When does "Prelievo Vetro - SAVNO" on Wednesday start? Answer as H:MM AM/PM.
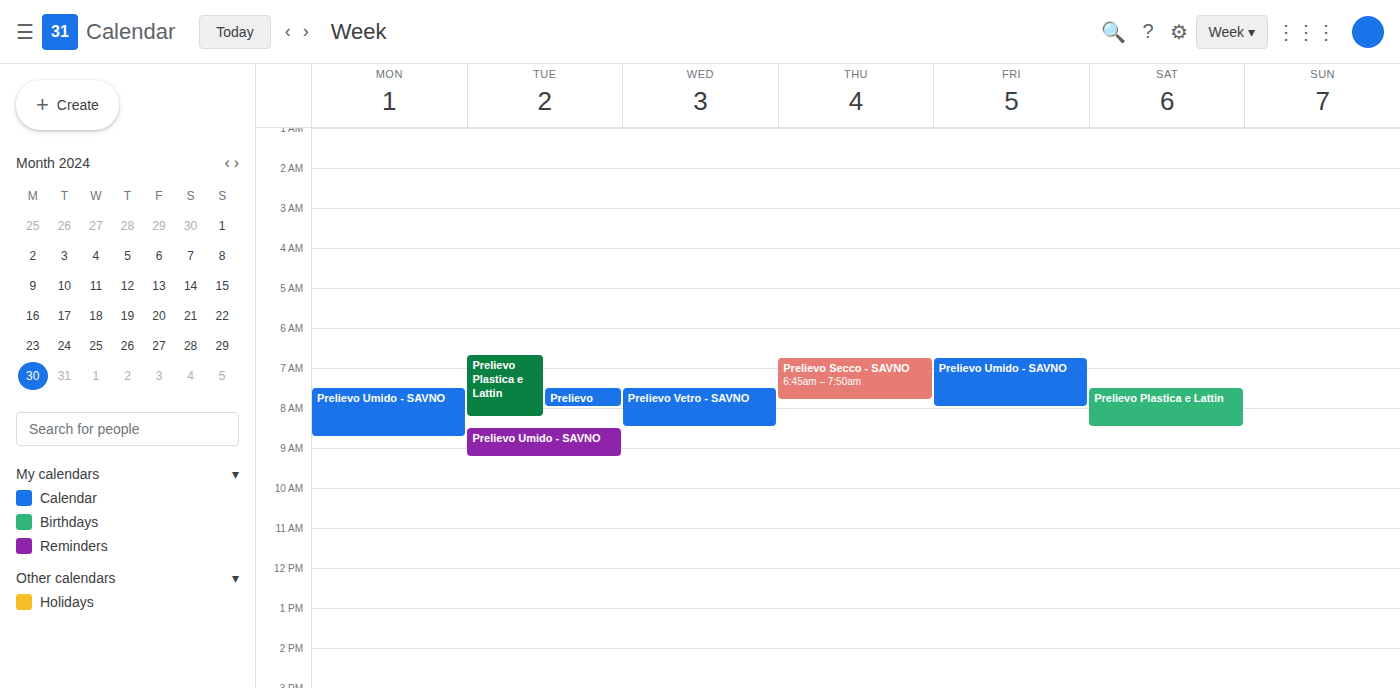
7:30 AM